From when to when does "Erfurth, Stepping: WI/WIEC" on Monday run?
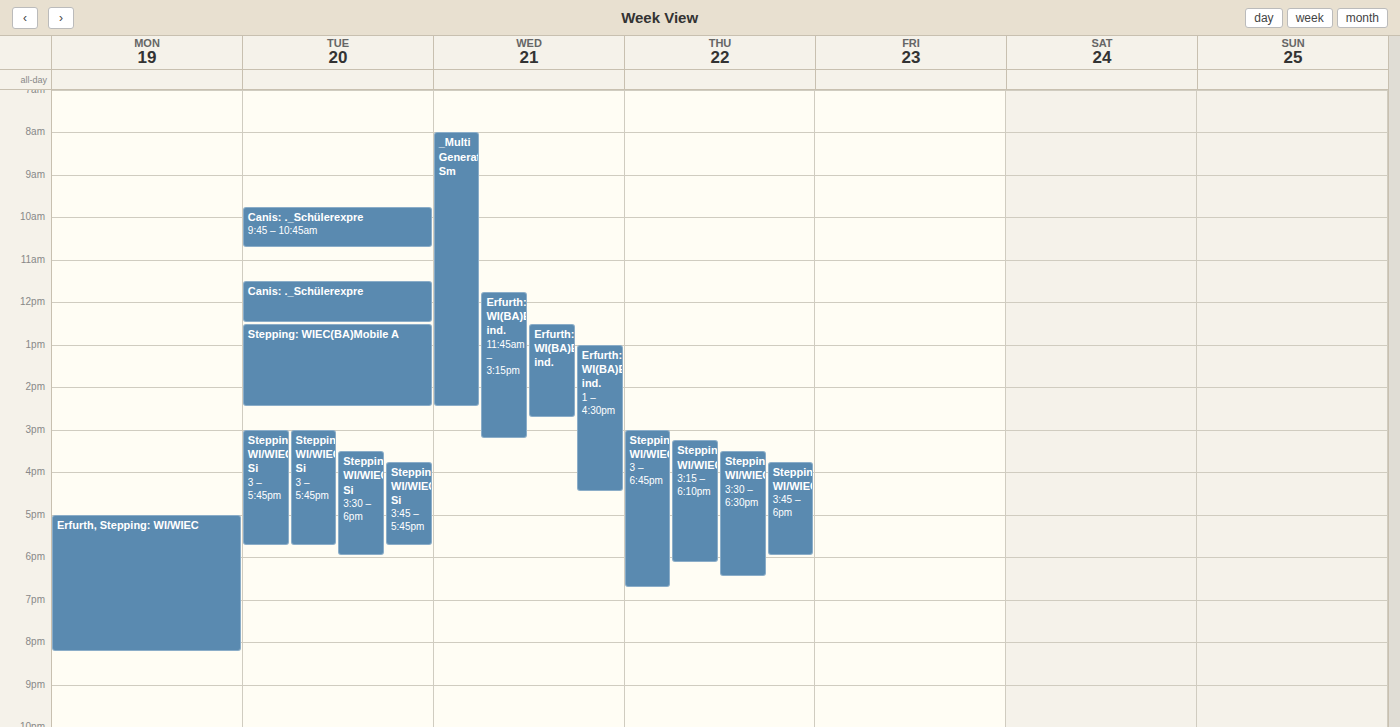
5:00 PM to 8:15 PM